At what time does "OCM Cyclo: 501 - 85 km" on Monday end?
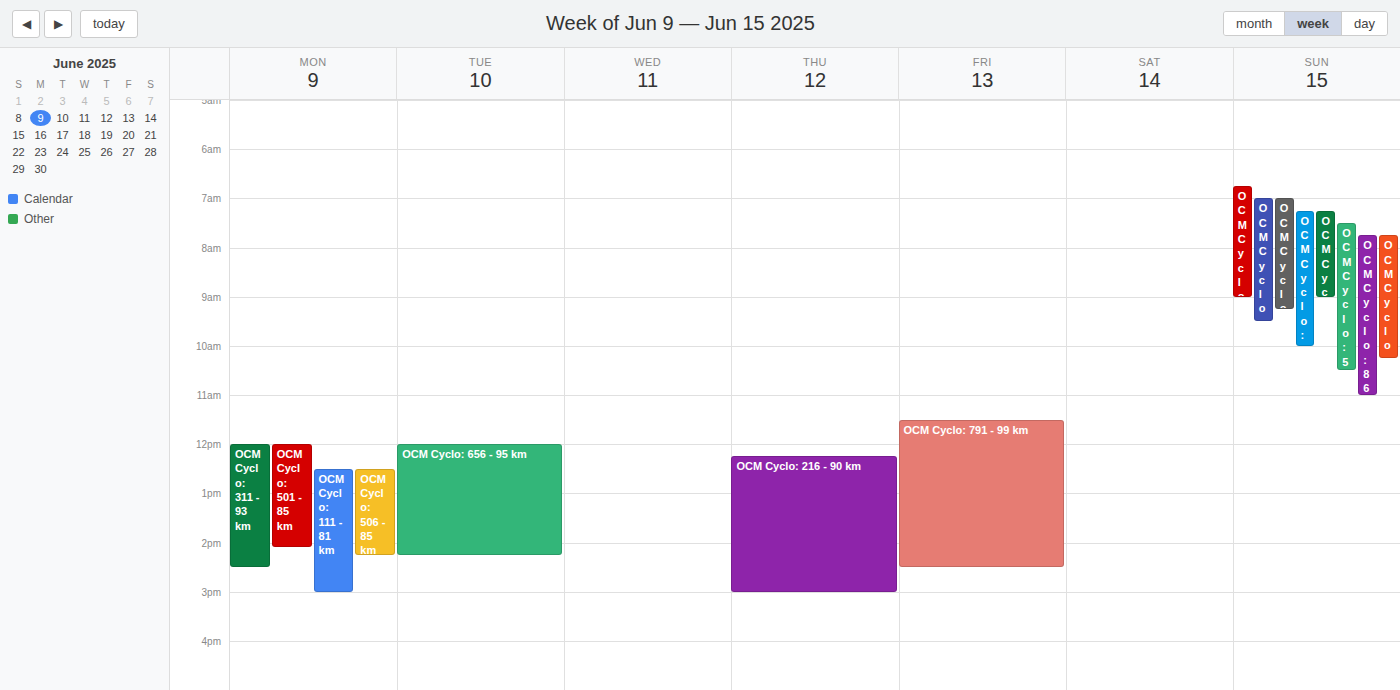
2:05 PM